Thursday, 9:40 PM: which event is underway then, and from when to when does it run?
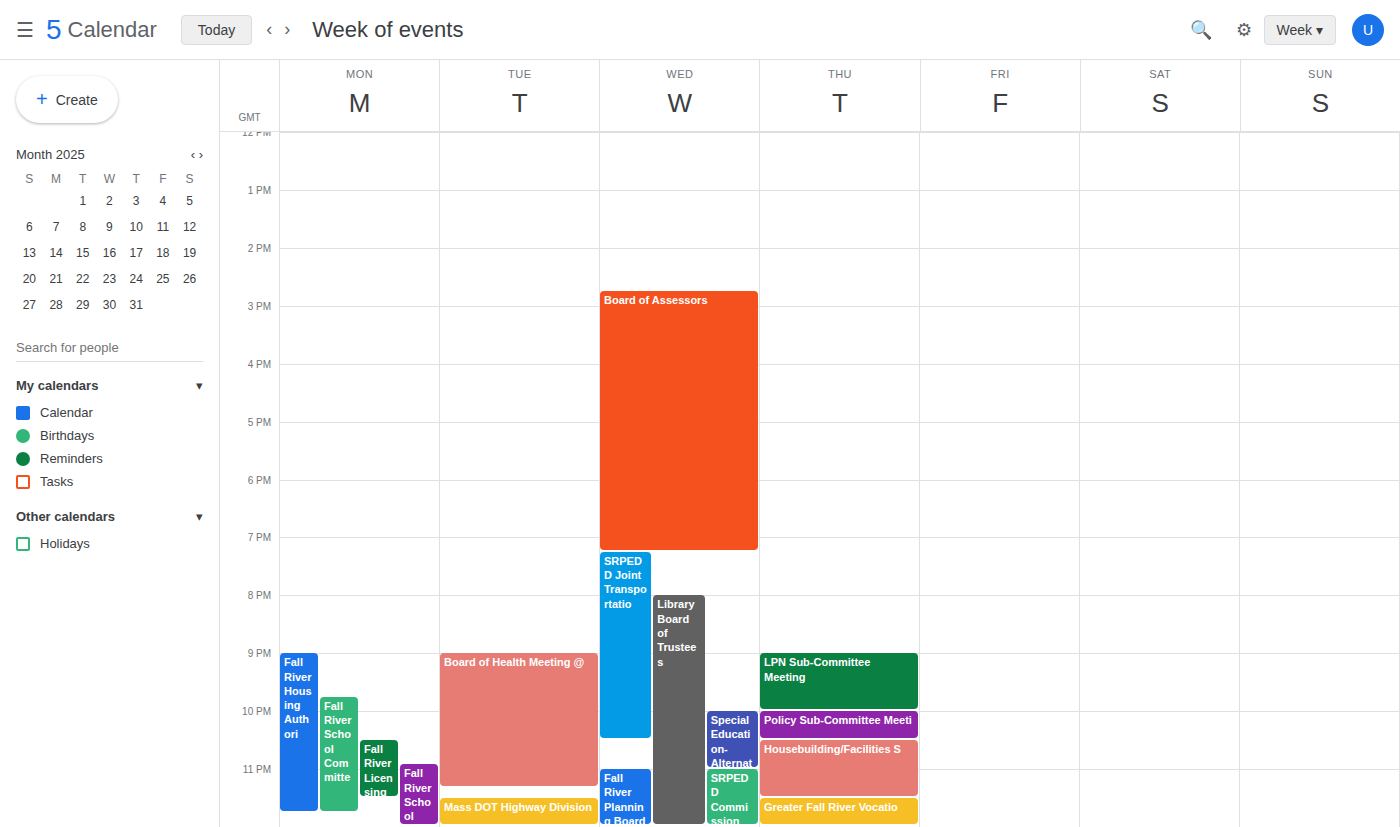
"LPN Sub-Committee Meeting", 9:00 PM to 10:00 PM